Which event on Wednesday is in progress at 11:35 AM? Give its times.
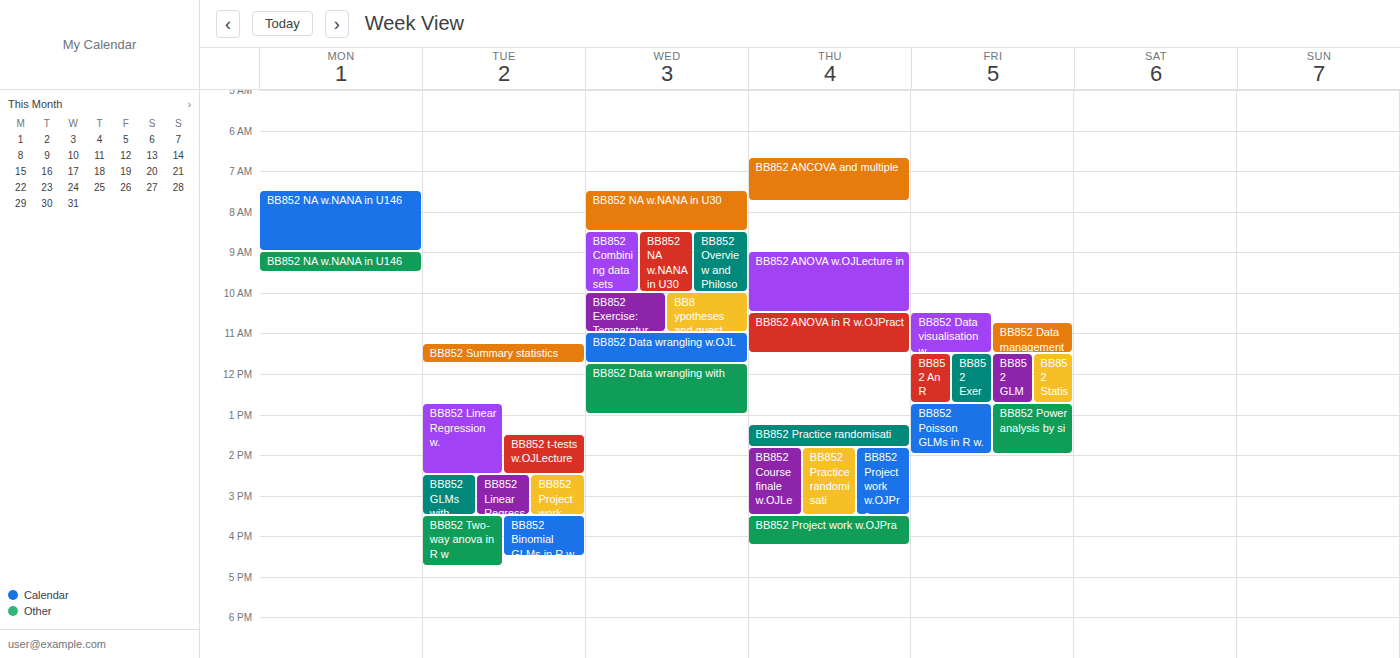
"BB852 Data wrangling w.OJL", 11:00 AM to 11:45 AM